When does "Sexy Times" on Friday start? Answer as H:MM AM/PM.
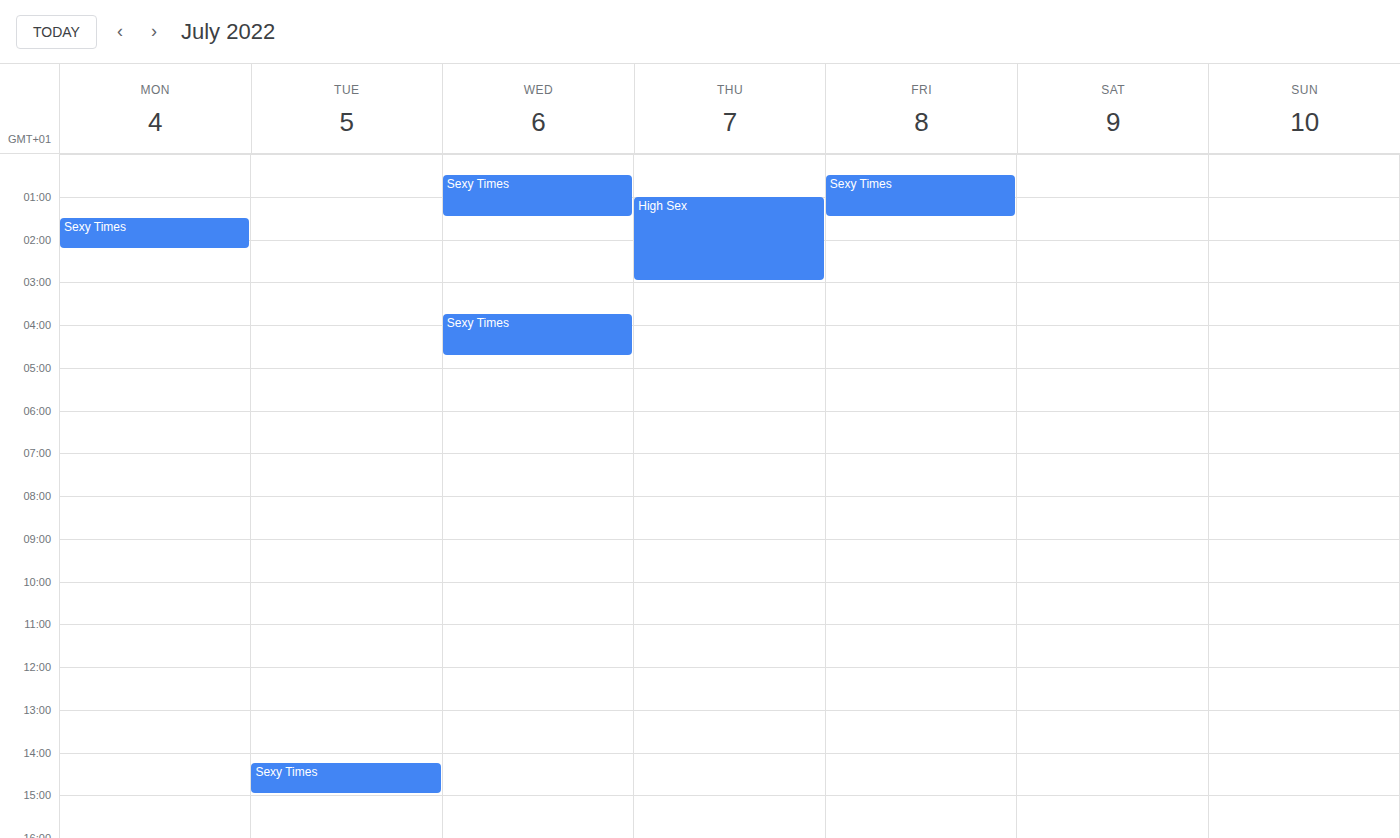
12:30 AM